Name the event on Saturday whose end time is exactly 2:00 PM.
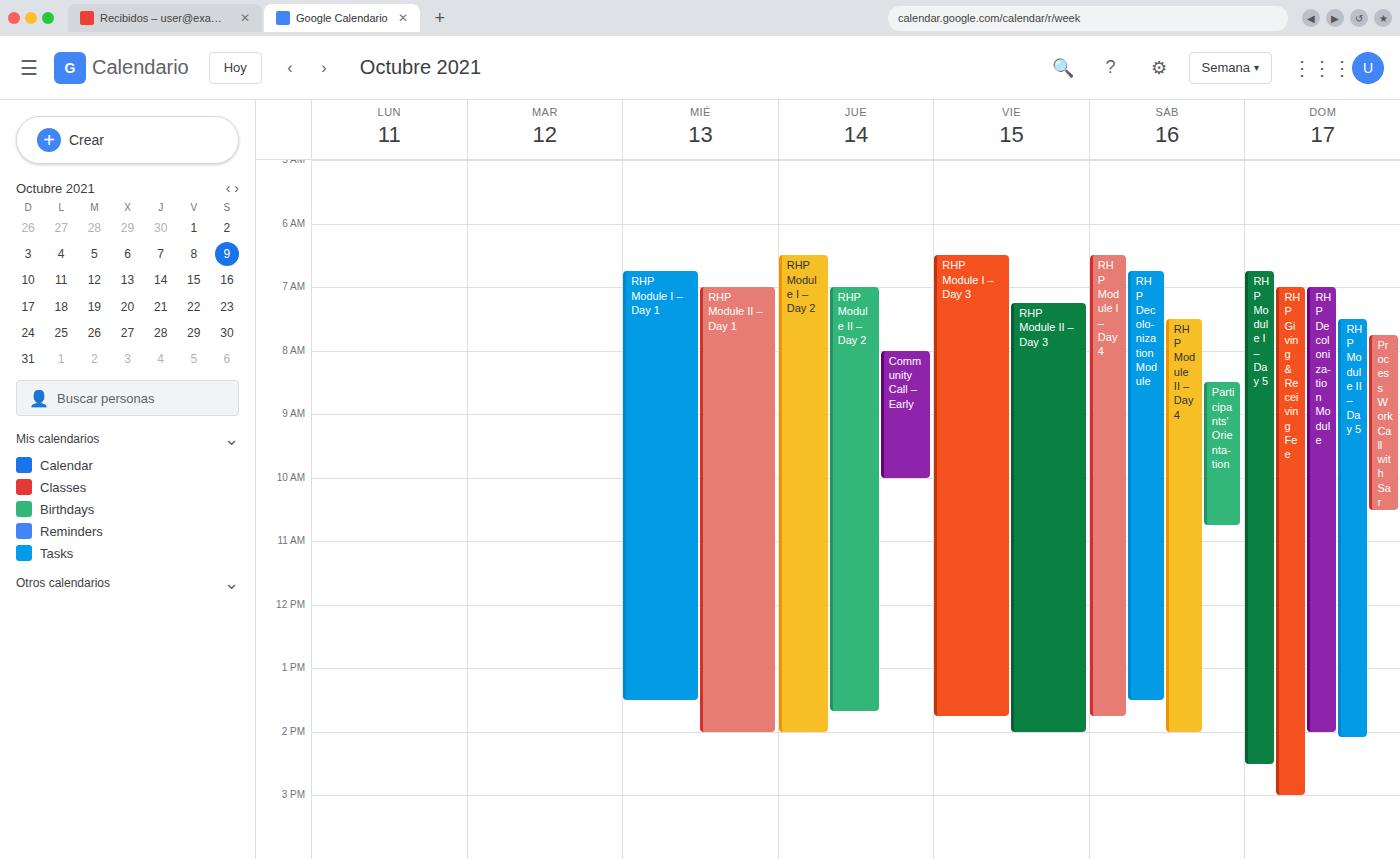
"RHP Module II – Day 4"